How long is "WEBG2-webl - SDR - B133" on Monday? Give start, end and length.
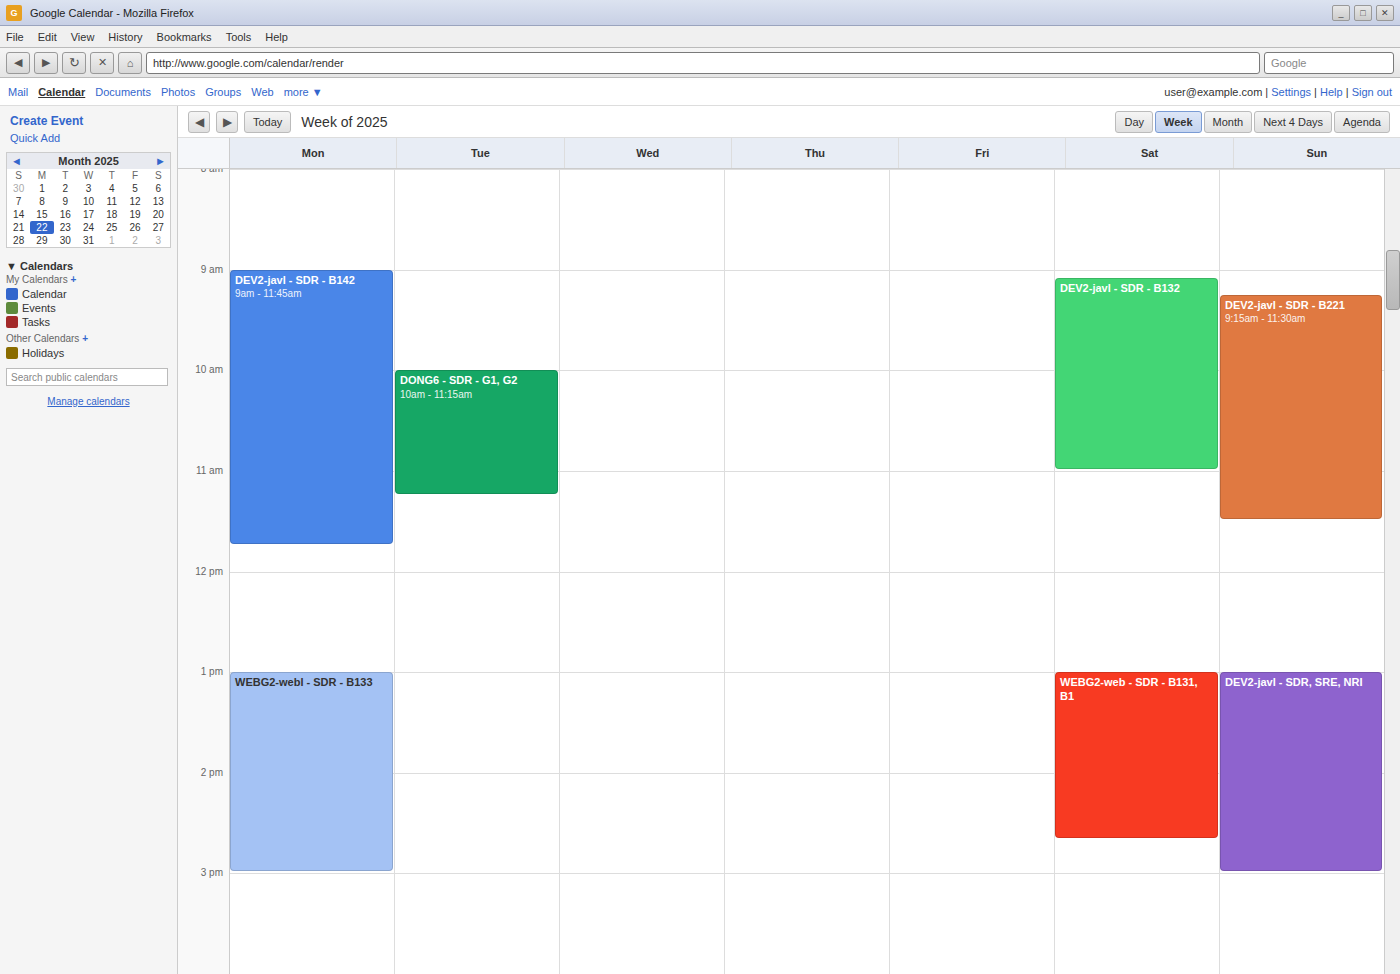
13:00 to 15:00, 2 hours